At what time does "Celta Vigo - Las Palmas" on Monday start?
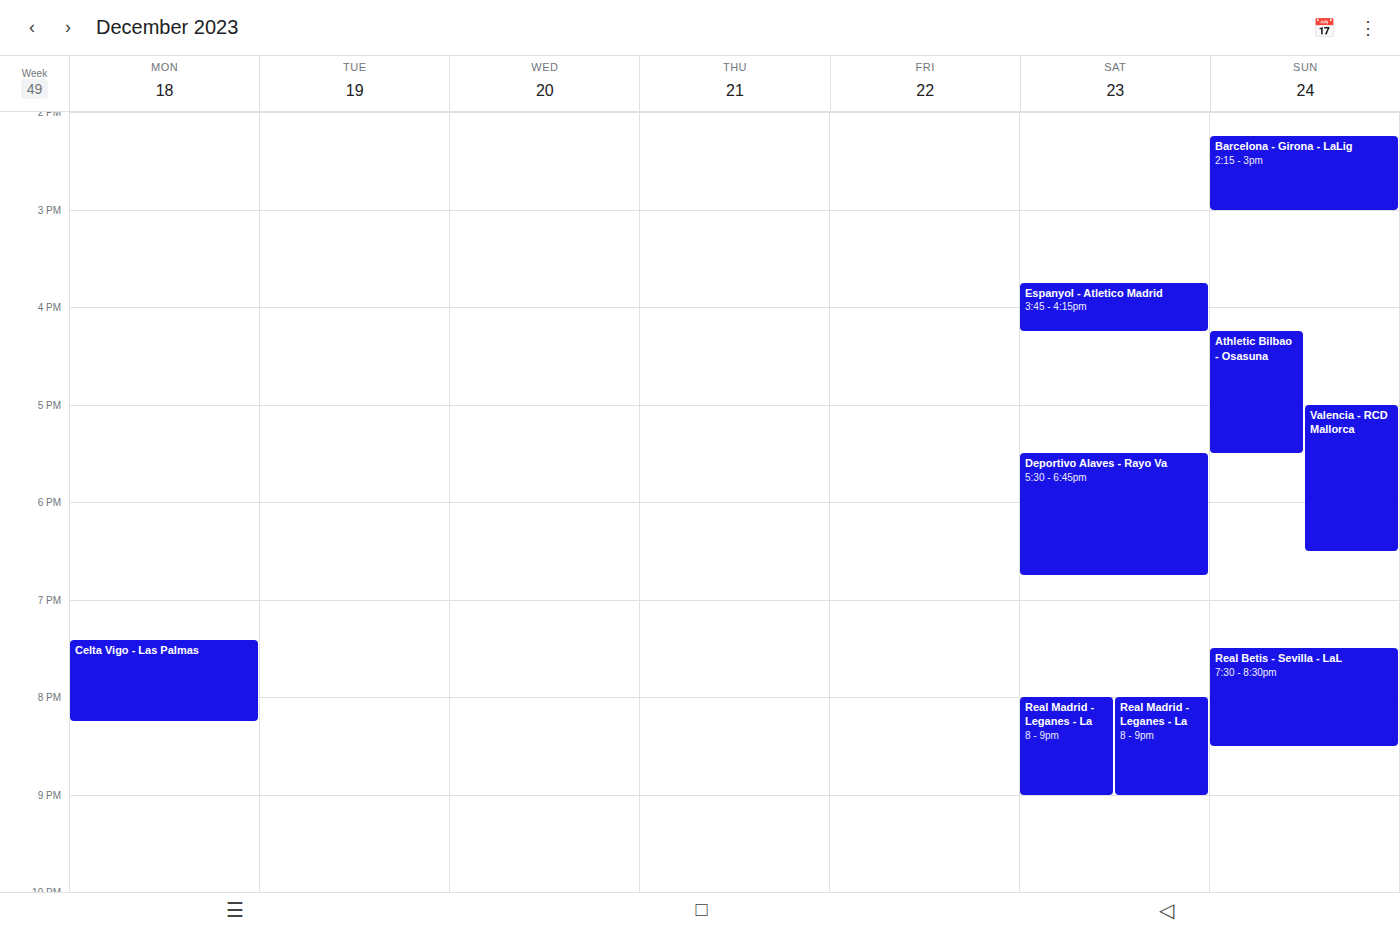
7:25 PM